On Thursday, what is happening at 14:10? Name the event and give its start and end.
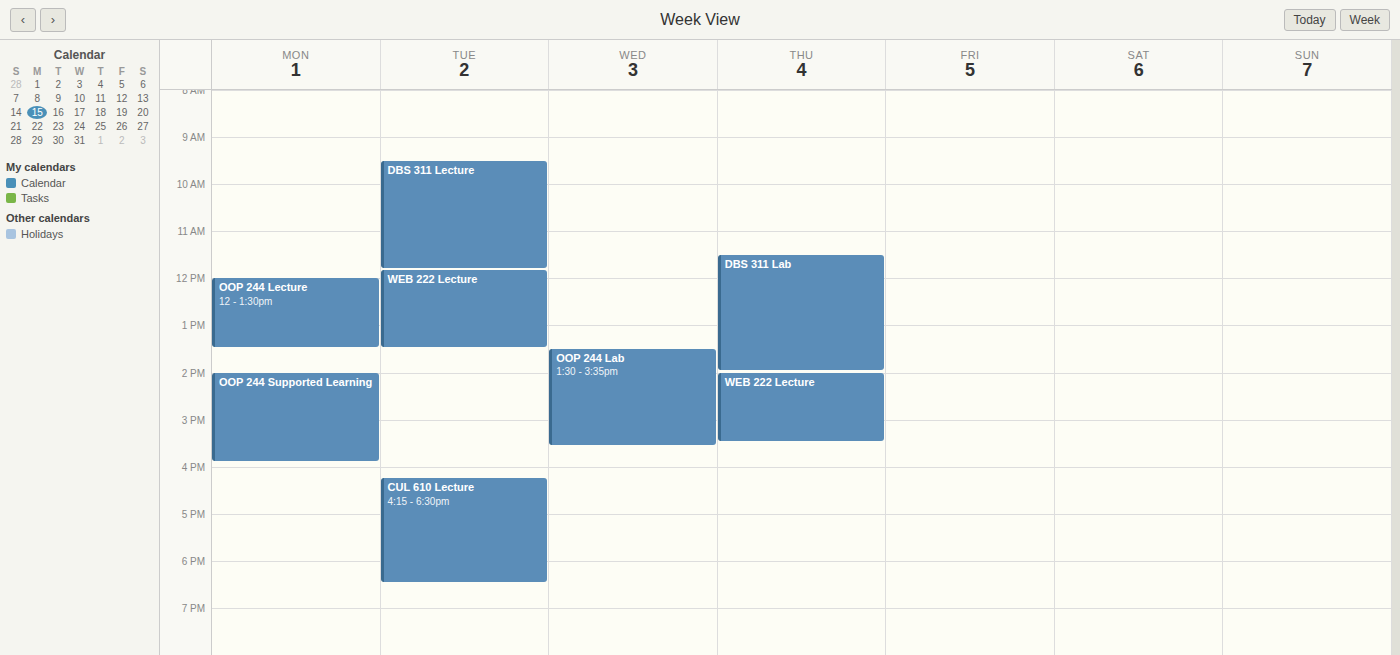
"WEB 222 Lecture", 14:00 to 15:30